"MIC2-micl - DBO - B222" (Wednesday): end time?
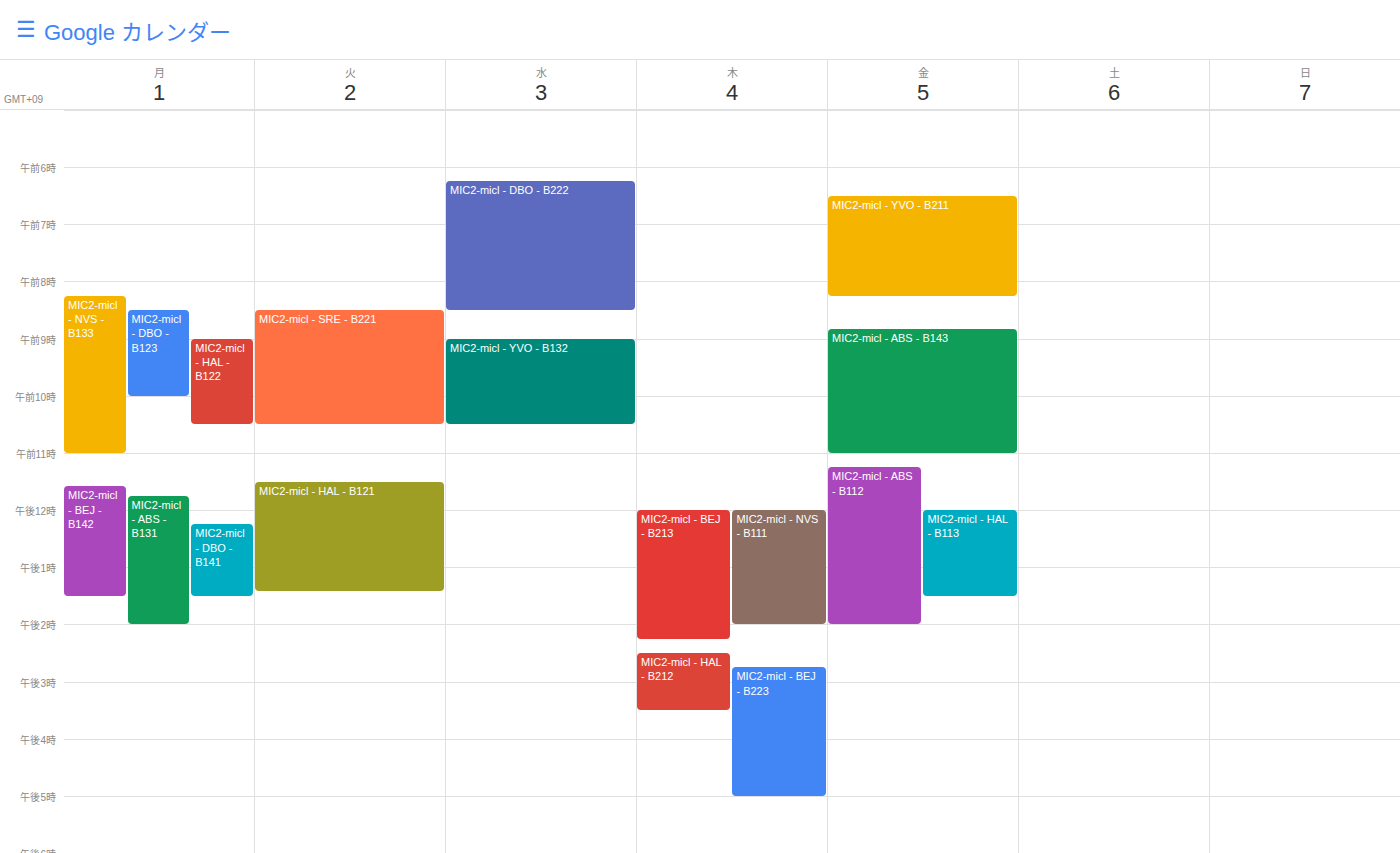
08:30